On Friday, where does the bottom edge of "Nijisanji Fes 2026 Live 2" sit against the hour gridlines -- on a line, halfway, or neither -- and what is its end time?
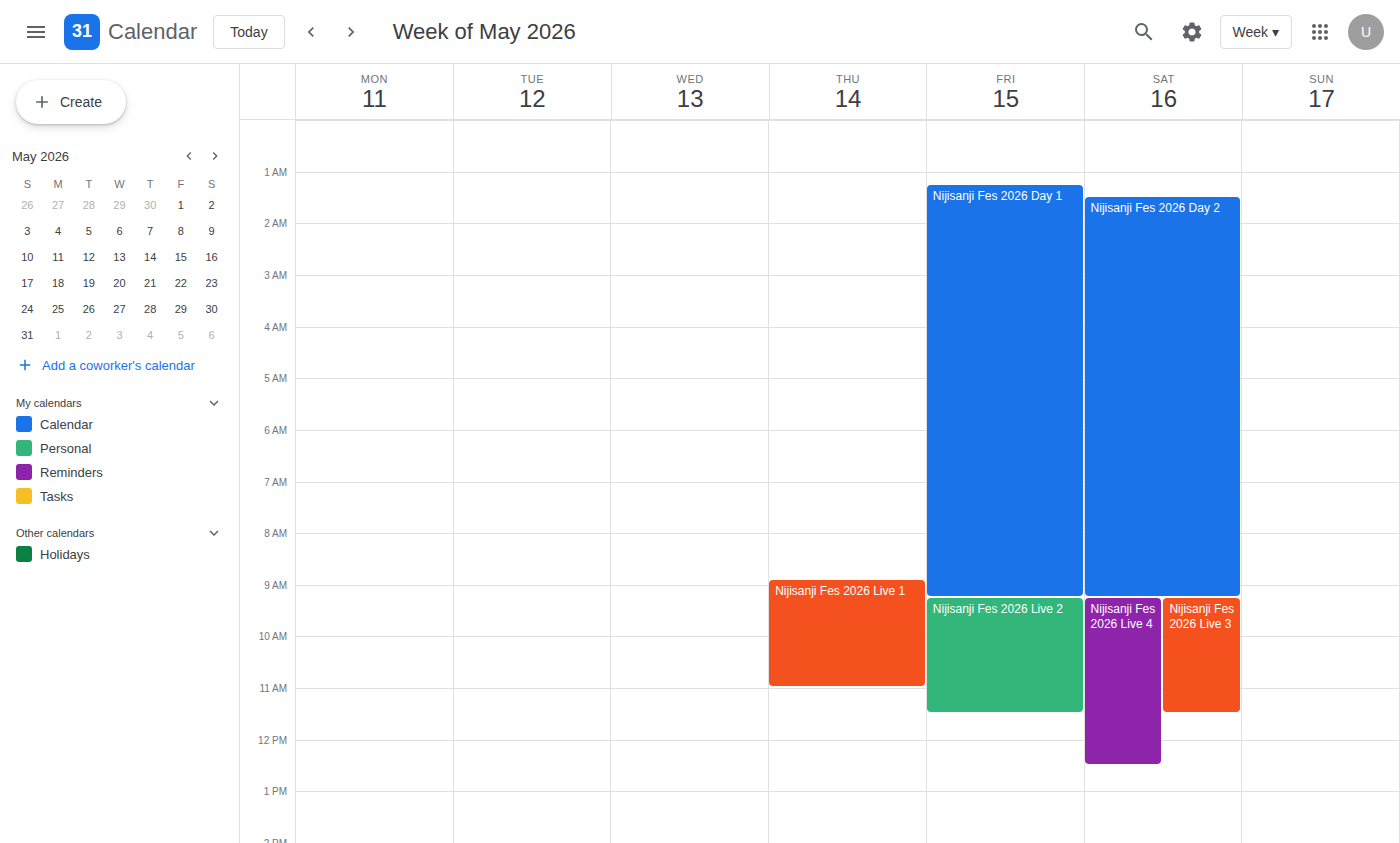
11:30 AM -- halfway between the 11 AM and 12 PM lines.